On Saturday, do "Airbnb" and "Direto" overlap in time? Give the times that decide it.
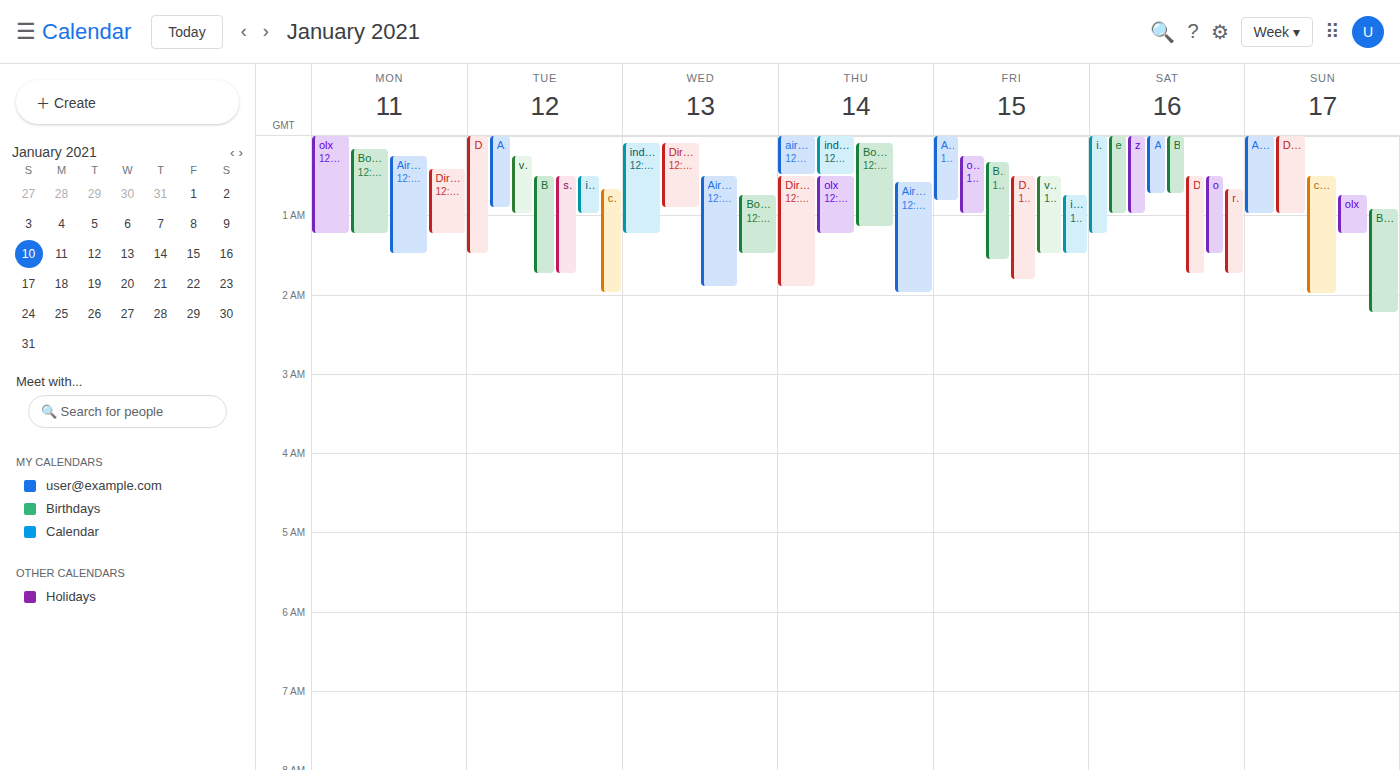
"Direto" starts at 00:30, before "Airbnb" ends at 00:45 -- they overlap.